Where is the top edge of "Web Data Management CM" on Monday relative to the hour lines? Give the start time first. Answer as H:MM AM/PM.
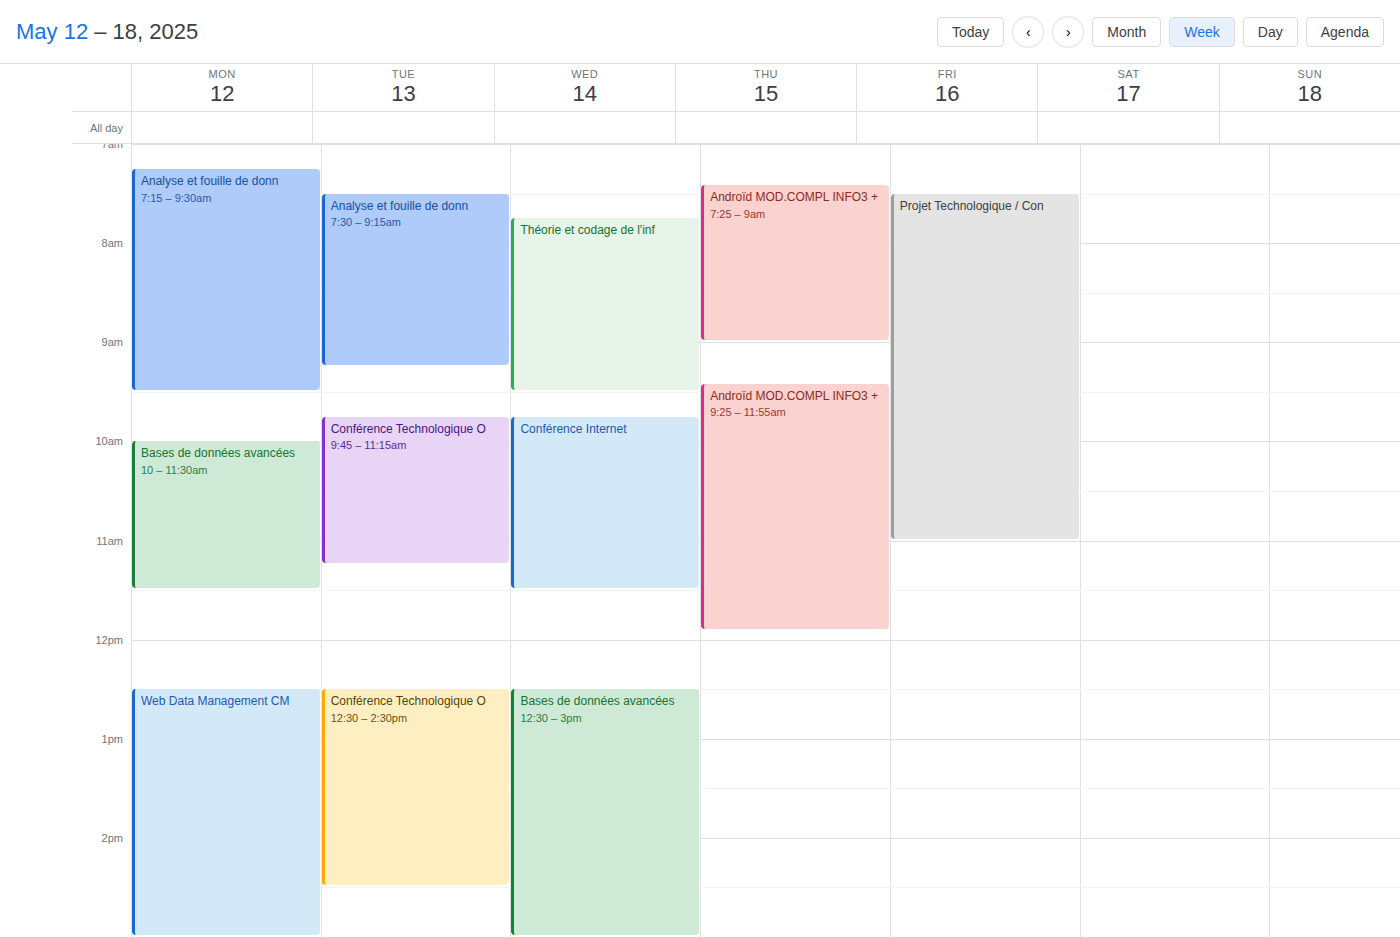
12:30 PM -- halfway between the 12 PM and 1 PM lines.